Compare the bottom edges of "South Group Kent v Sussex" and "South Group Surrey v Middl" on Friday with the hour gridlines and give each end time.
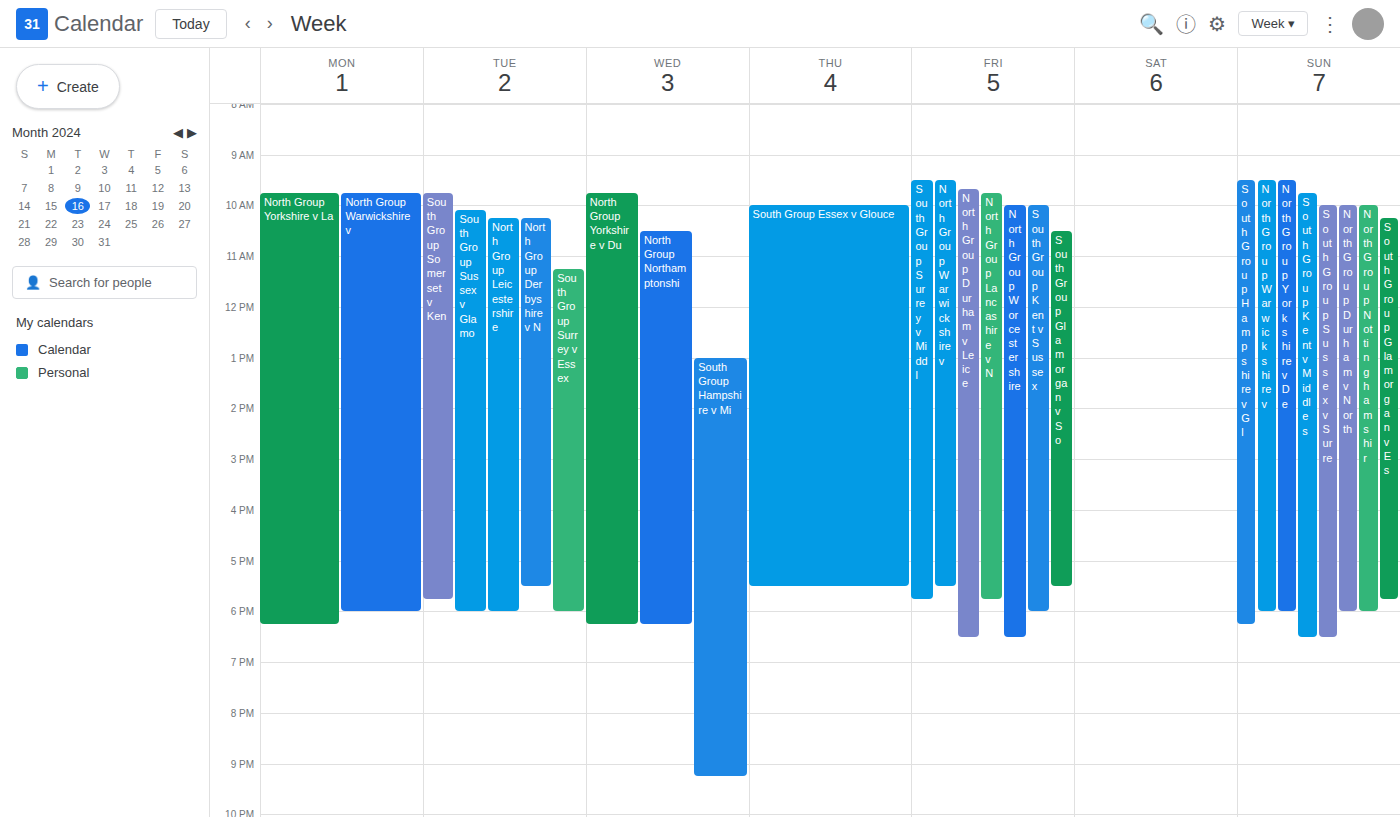
"South Group Kent v Sussex": 6:00 PM, exactly on the 6 PM line. "South Group Surrey v Middl": 5:45 PM, neither: three quarters of the way from the 5 PM line to the 6 PM line.